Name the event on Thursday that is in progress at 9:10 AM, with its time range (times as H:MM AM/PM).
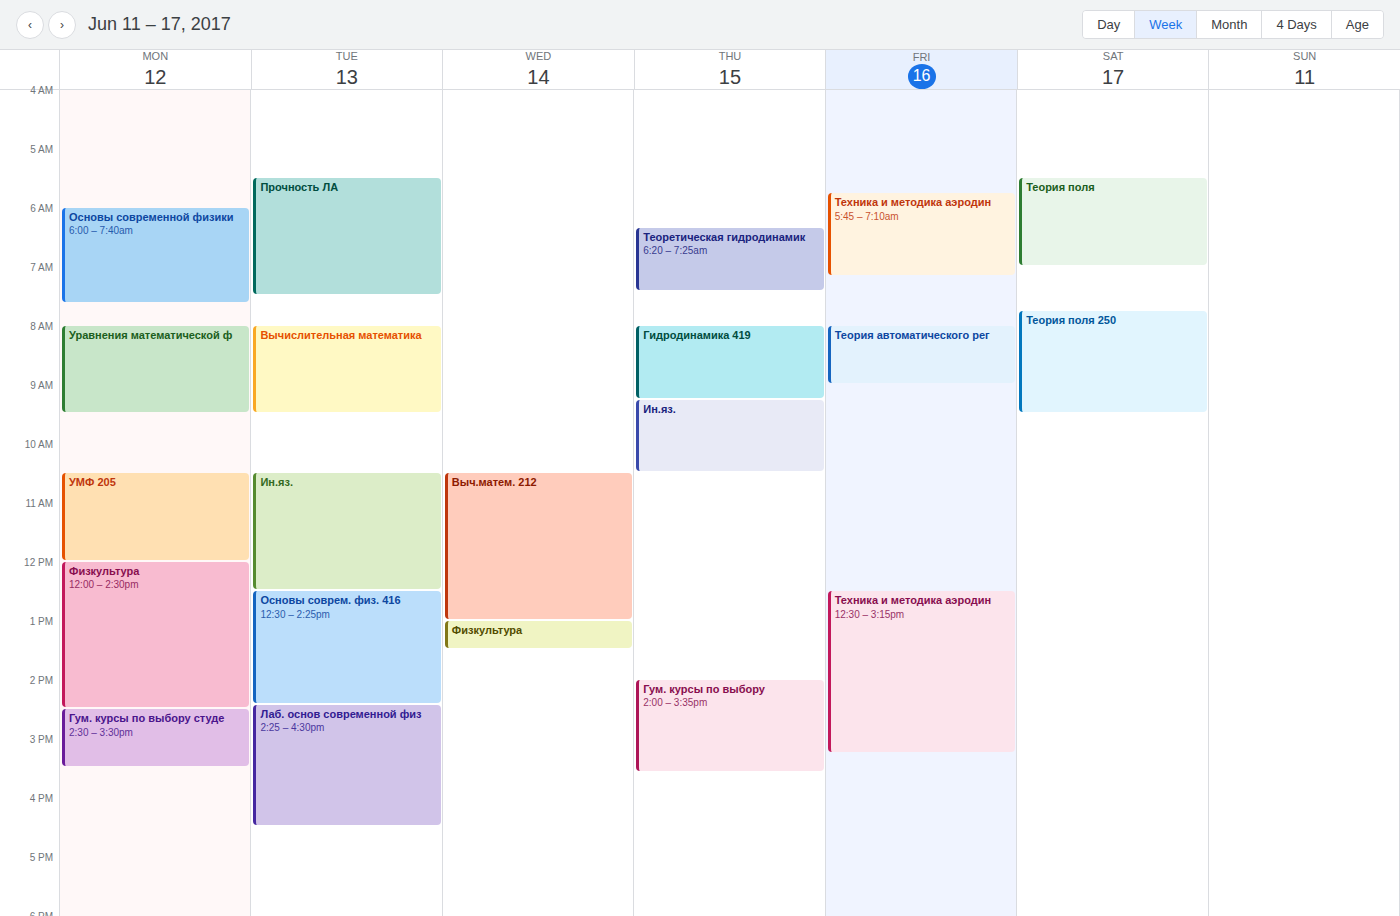
"Гидродинамика 419", 8:00 AM to 9:15 AM